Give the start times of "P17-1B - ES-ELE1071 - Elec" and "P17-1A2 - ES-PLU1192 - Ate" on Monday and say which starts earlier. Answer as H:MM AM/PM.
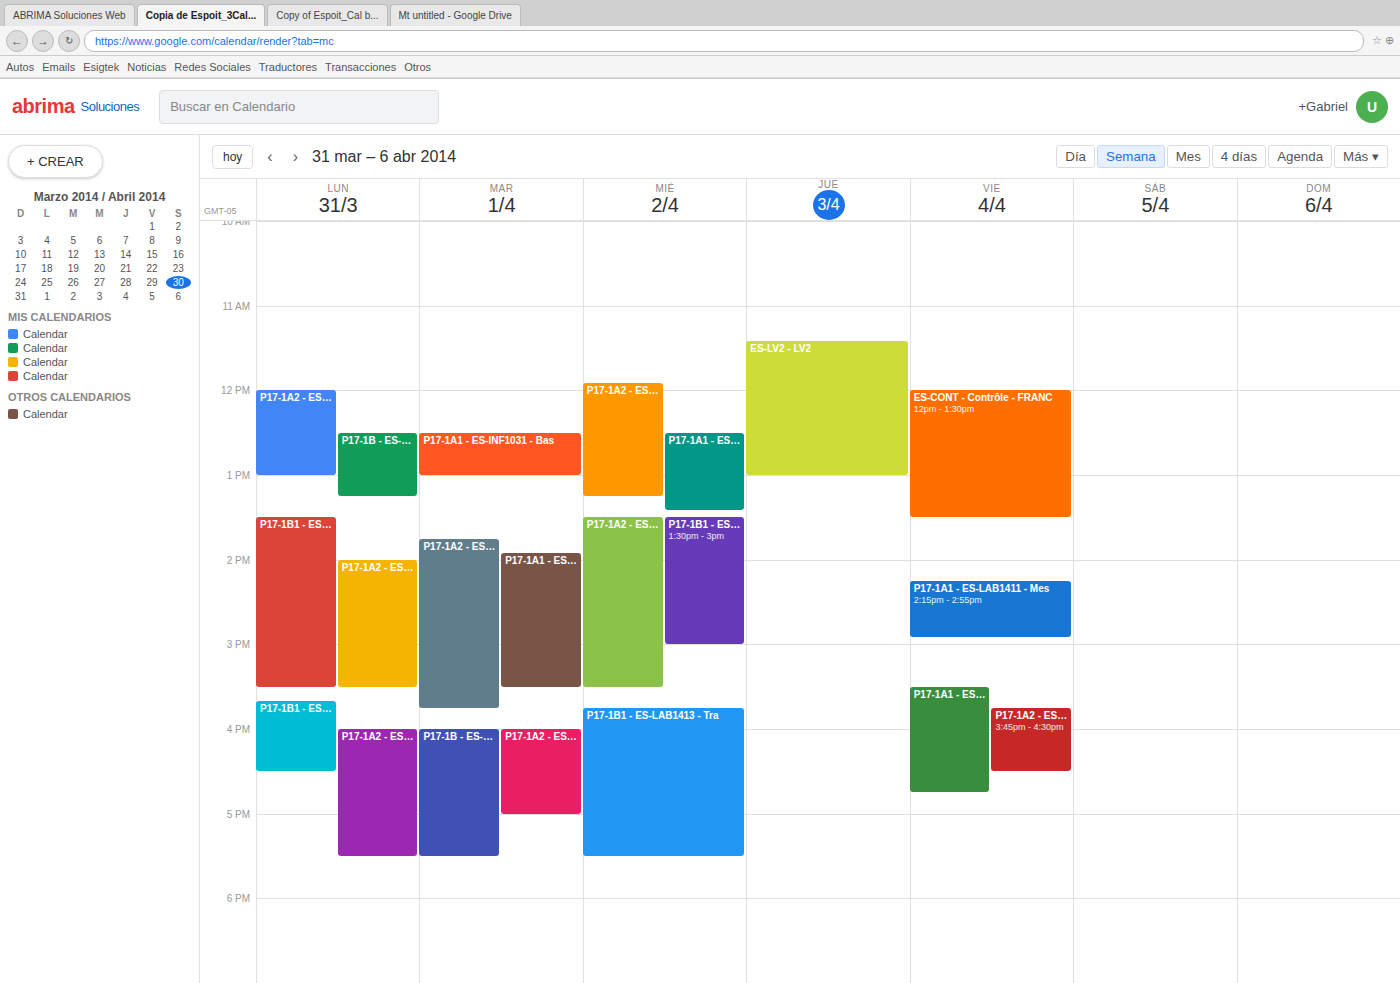
"P17-1B - ES-ELE1071 - Elec" 12:30 PM; "P17-1A2 - ES-PLU1192 - Ate" 2:00 PM.